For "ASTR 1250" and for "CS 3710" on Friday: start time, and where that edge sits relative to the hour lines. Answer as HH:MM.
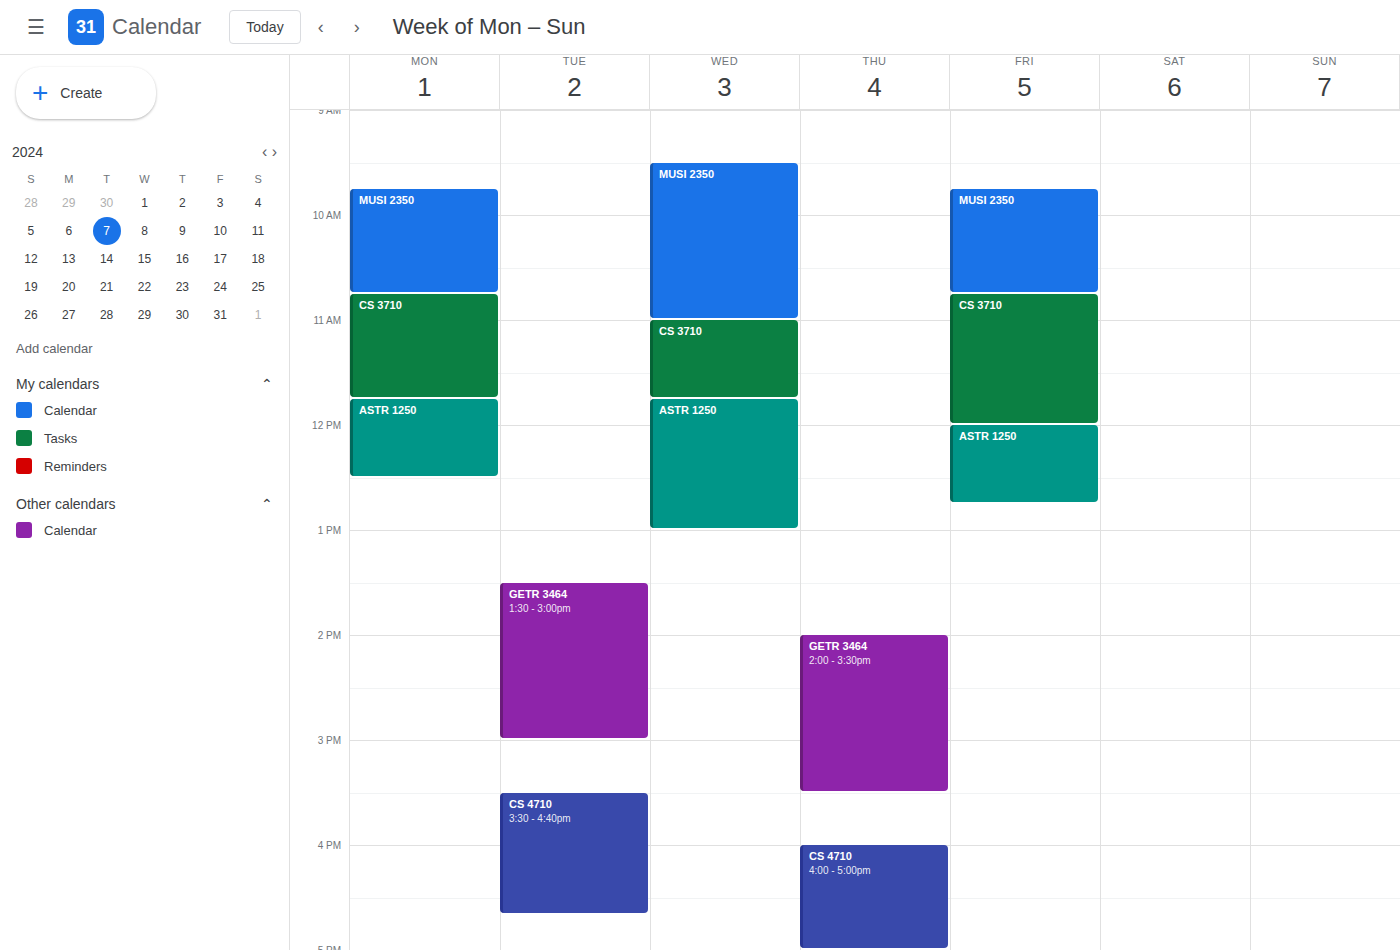
"ASTR 1250": 12:00, exactly on the 12:00 line. "CS 3710": 10:45, neither: three quarters of the way from the 10:00 line to the 11:00 line.